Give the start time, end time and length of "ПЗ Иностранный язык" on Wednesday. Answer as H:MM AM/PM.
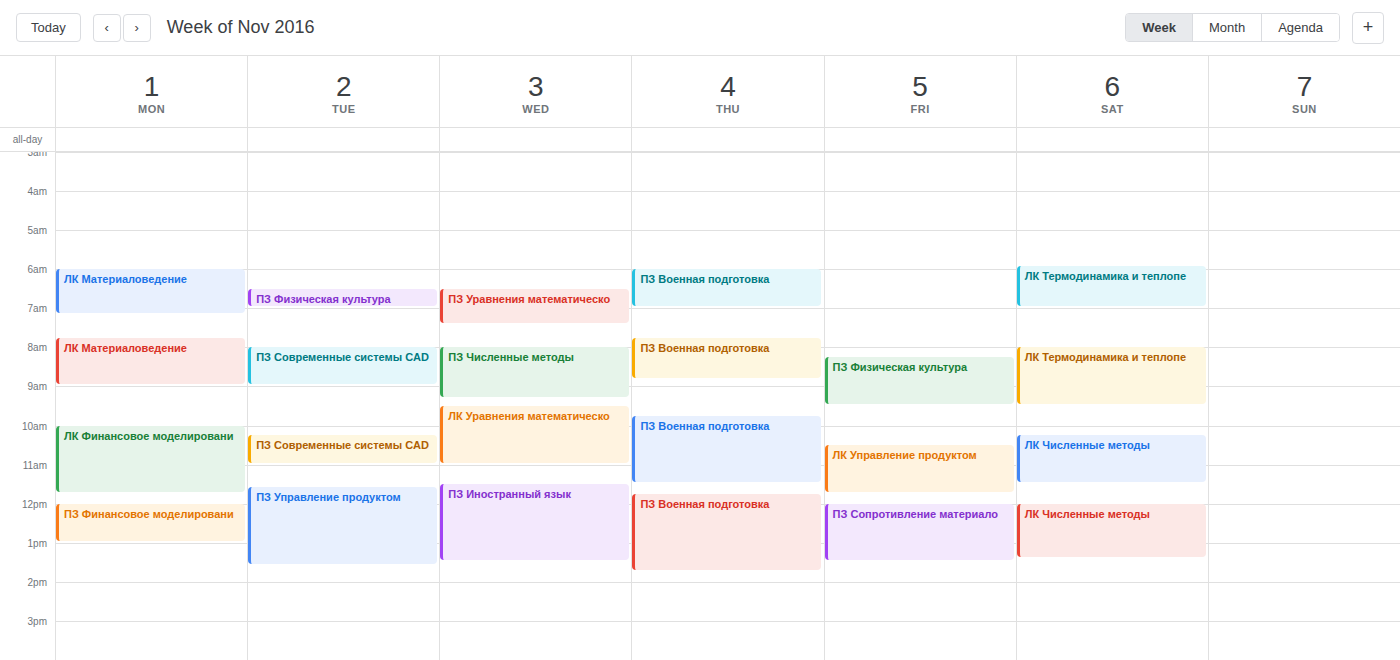
11:30 AM to 1:30 PM, 2 hours